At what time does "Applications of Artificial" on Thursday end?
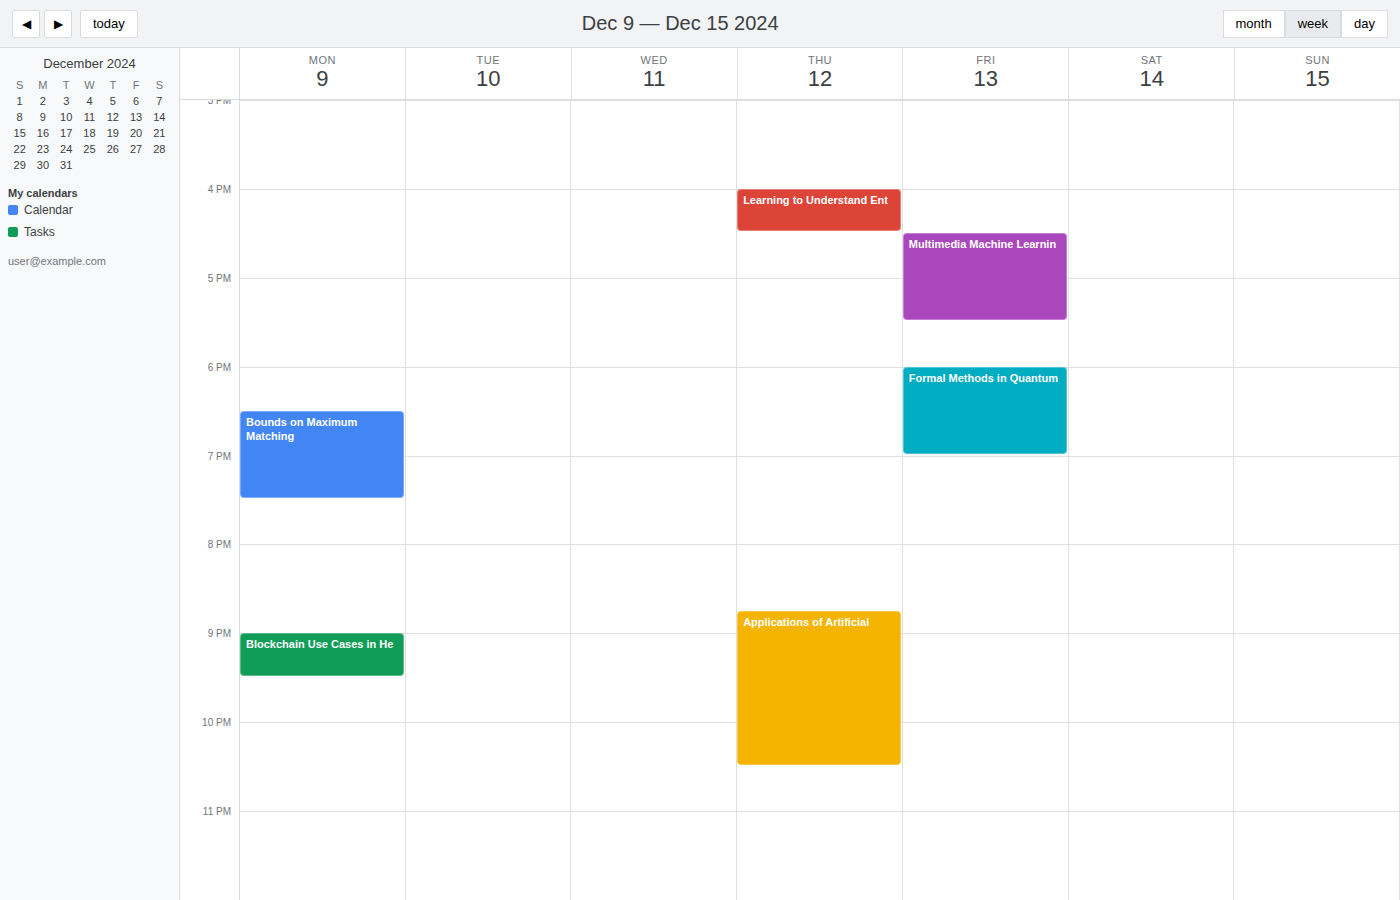
10:30 PM